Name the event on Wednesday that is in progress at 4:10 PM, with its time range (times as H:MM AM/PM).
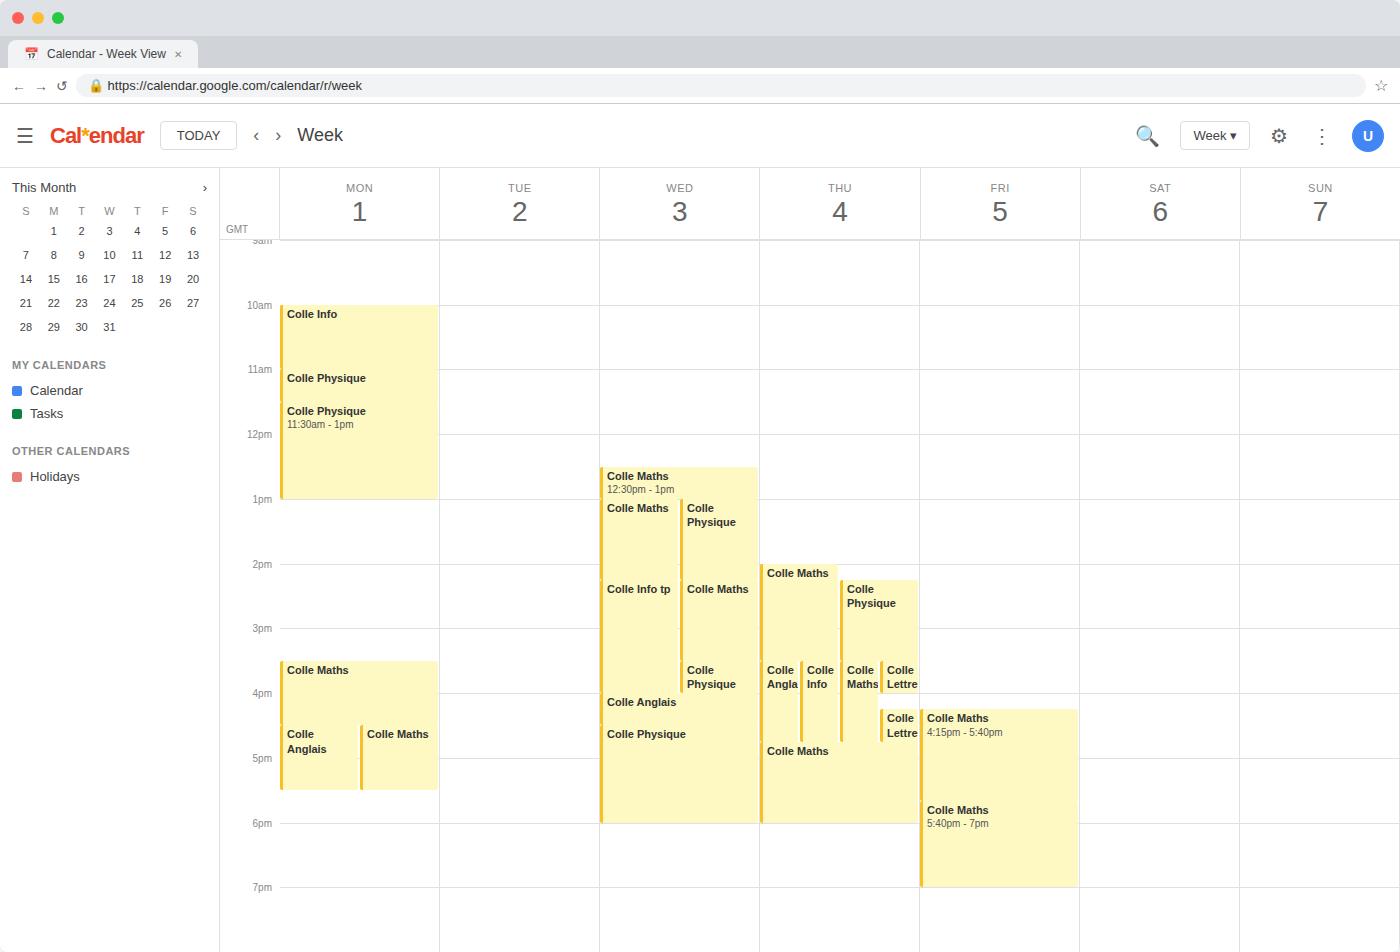
"Colle Anglais", 4:00 PM to 4:30 PM